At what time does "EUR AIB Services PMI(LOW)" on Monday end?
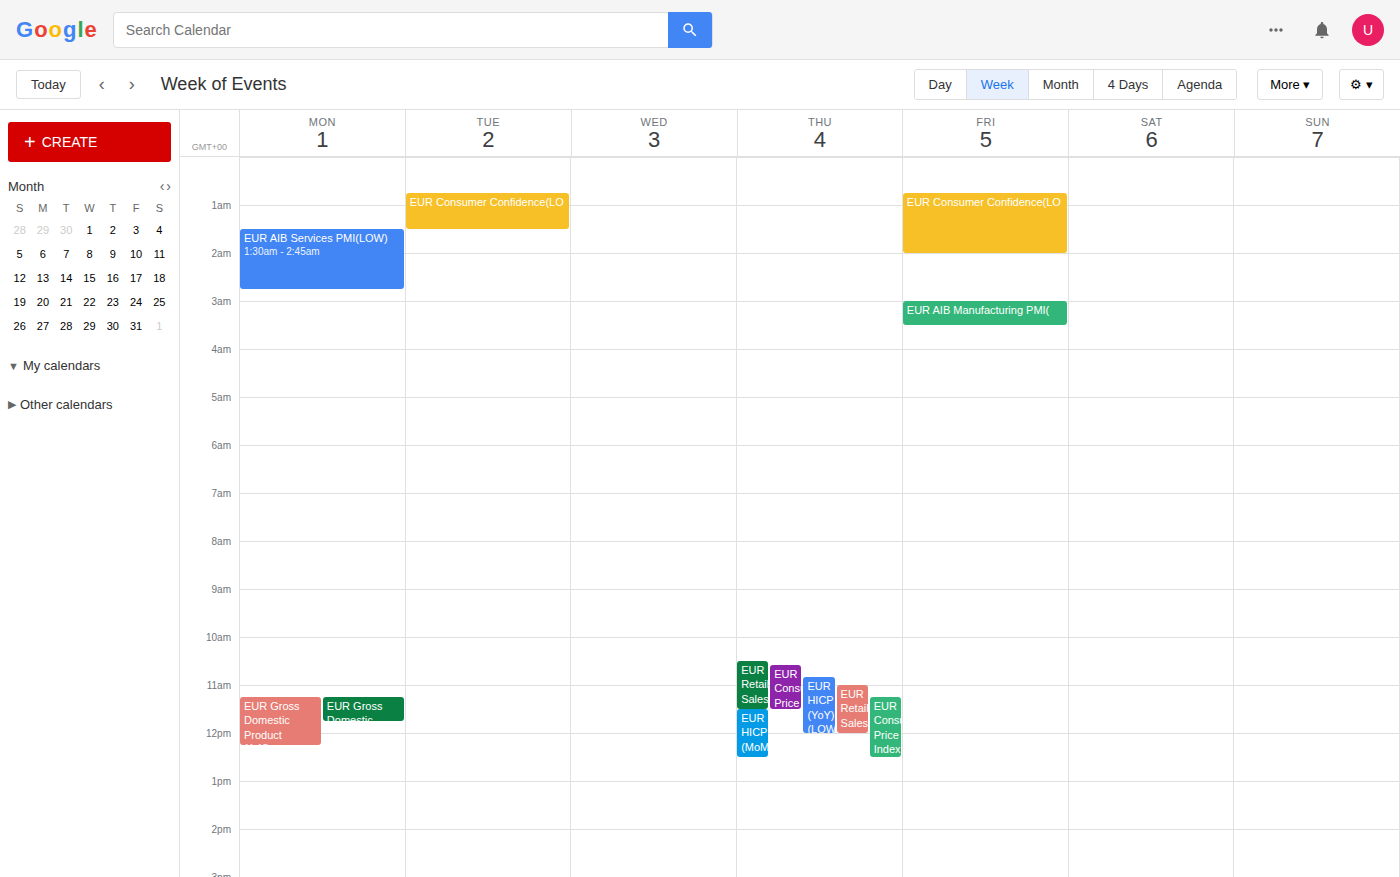
2:45 AM